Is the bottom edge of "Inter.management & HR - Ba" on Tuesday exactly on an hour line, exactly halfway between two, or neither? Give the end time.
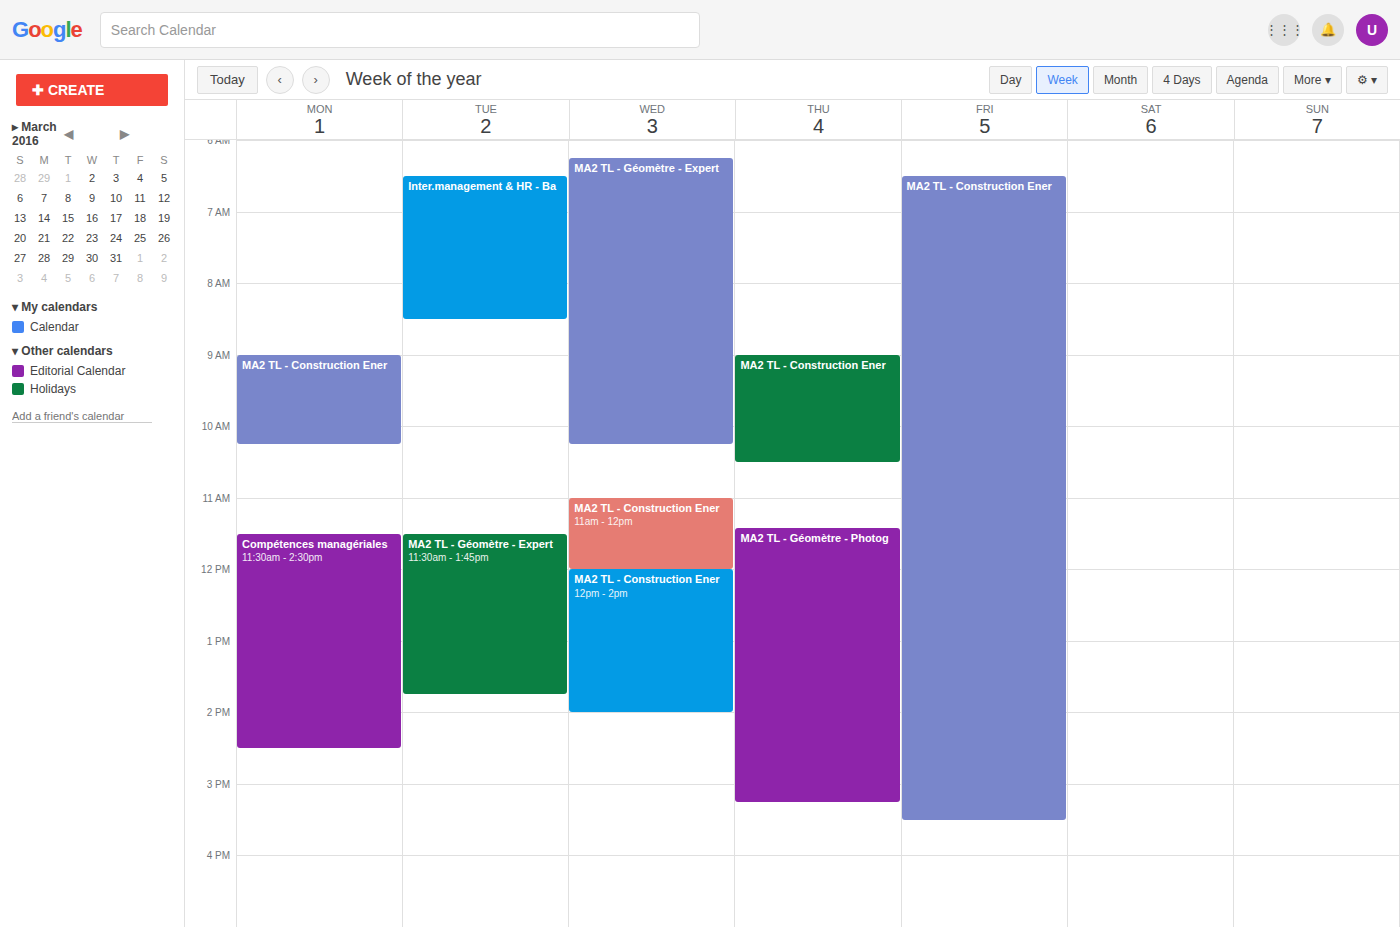
8:30 AM -- halfway between the 8 AM and 9 AM lines.